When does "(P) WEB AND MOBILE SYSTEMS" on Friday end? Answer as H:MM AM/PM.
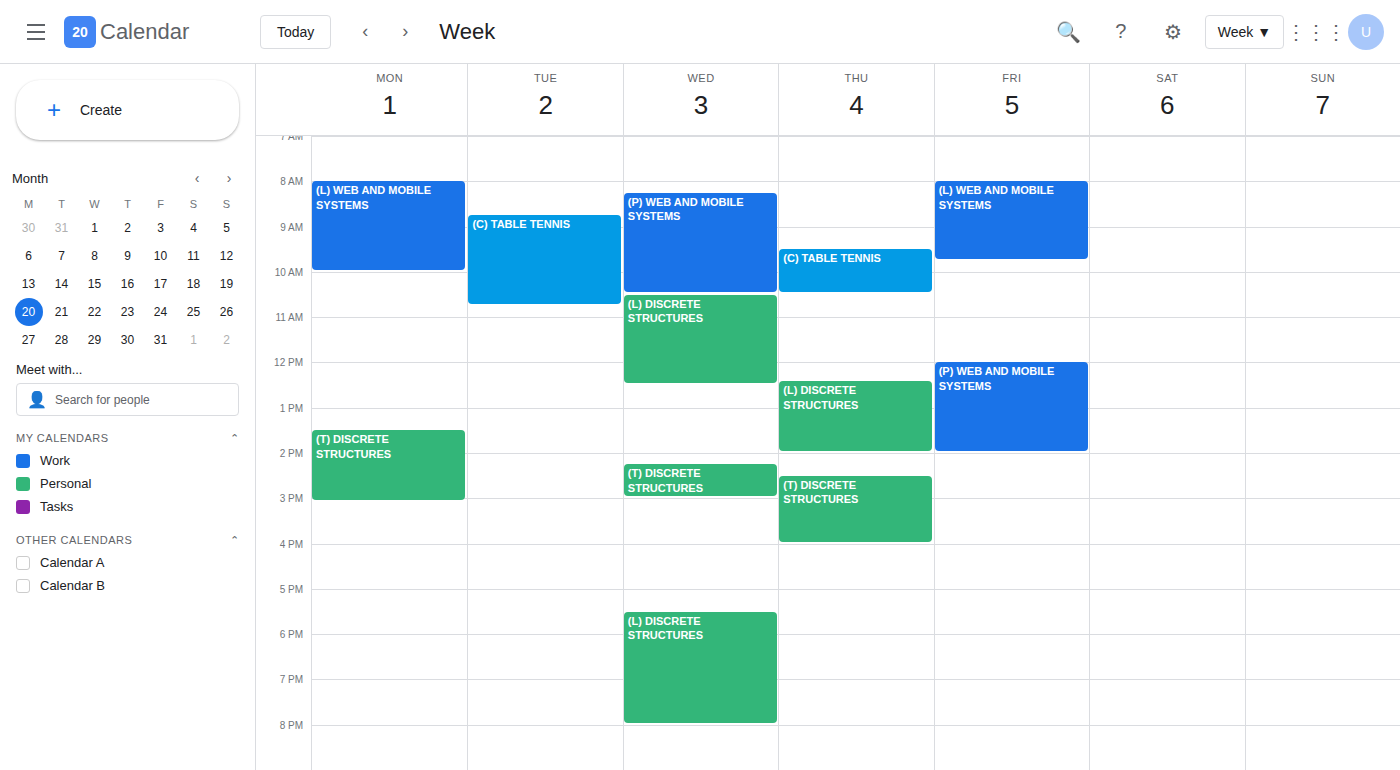
2:00 PM